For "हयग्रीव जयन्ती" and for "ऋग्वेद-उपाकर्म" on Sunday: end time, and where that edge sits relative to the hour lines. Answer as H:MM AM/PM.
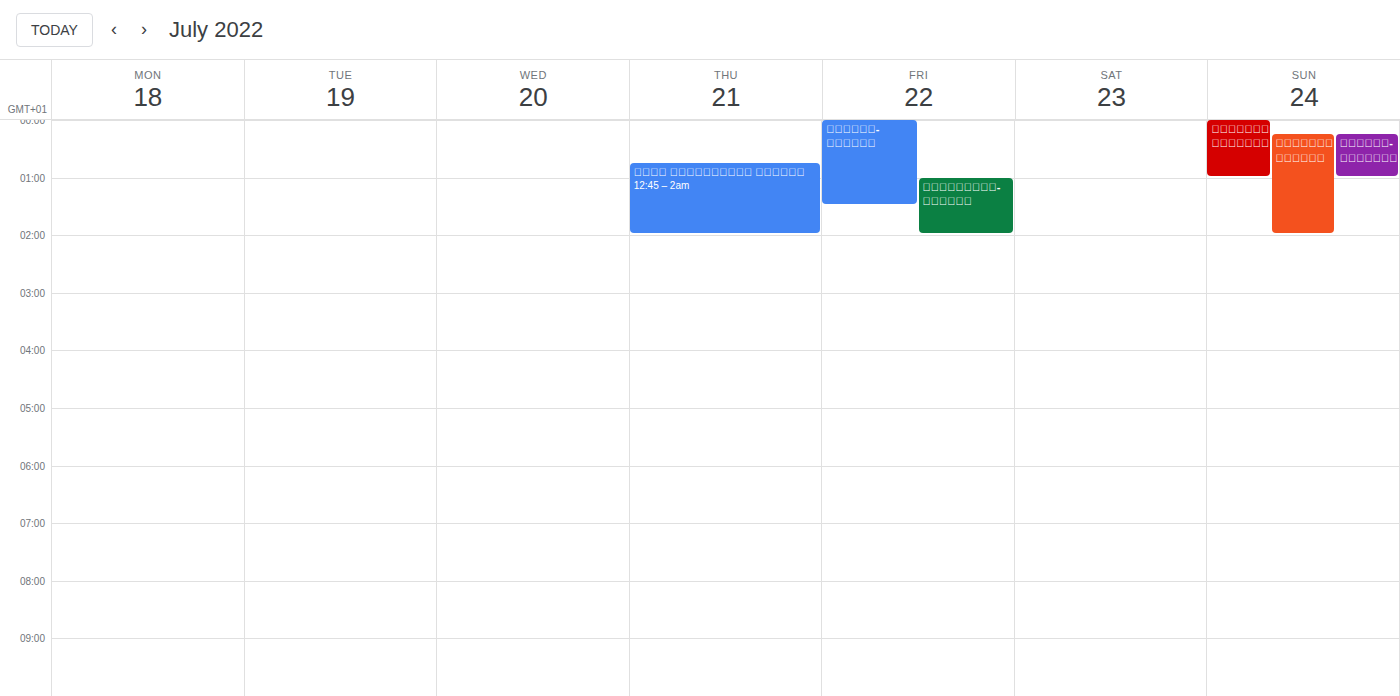
"हयग्रीव जयन्ती": 2:00 AM, exactly on the 2 AM line. "ऋग्वेद-उपाकर्म": 1:00 AM, exactly on the 1 AM line.